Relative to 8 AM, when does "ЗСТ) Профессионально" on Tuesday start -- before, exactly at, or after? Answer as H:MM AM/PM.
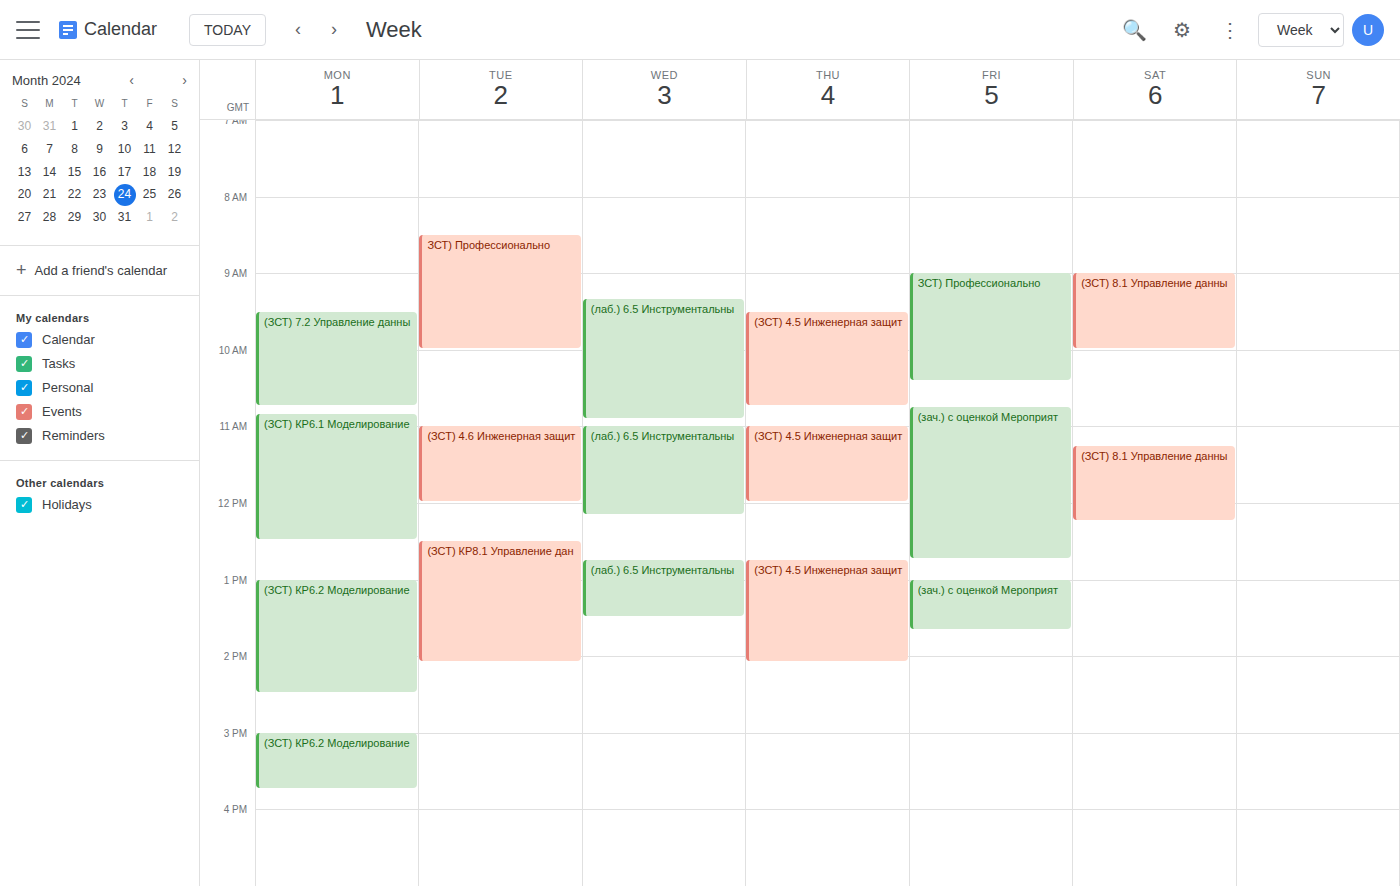
8:30 AM -- after 8 AM, 30 minutes below the 8 AM line.